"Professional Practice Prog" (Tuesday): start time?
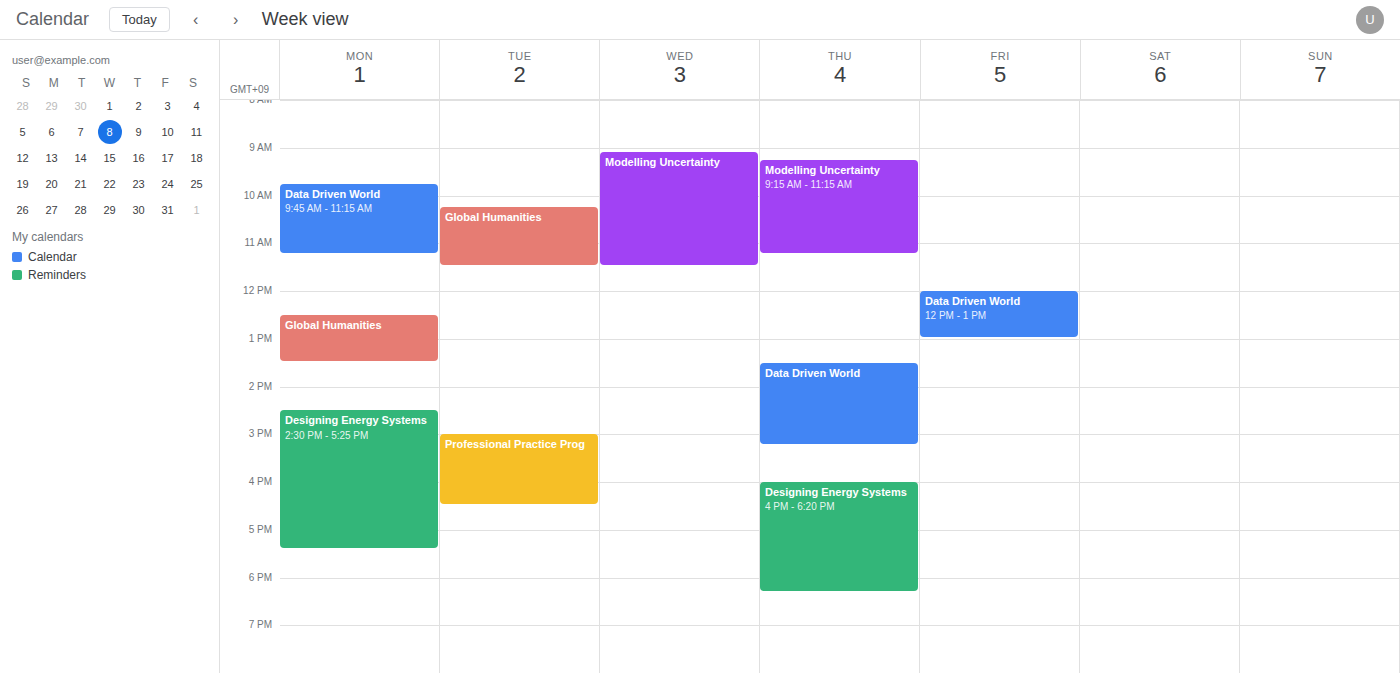
3:00 PM